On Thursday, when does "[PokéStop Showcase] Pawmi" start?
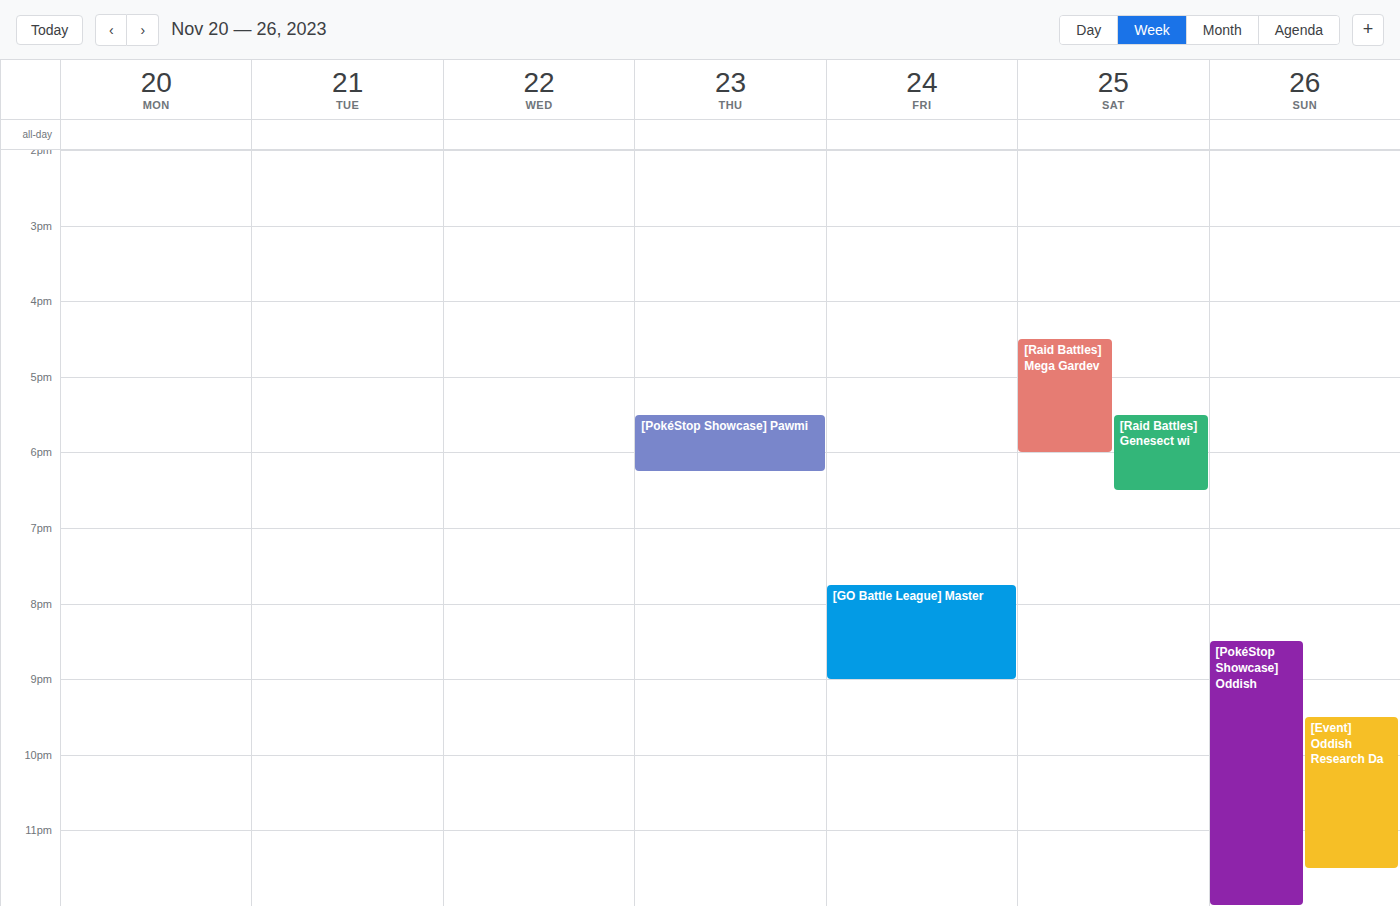
5:30 PM